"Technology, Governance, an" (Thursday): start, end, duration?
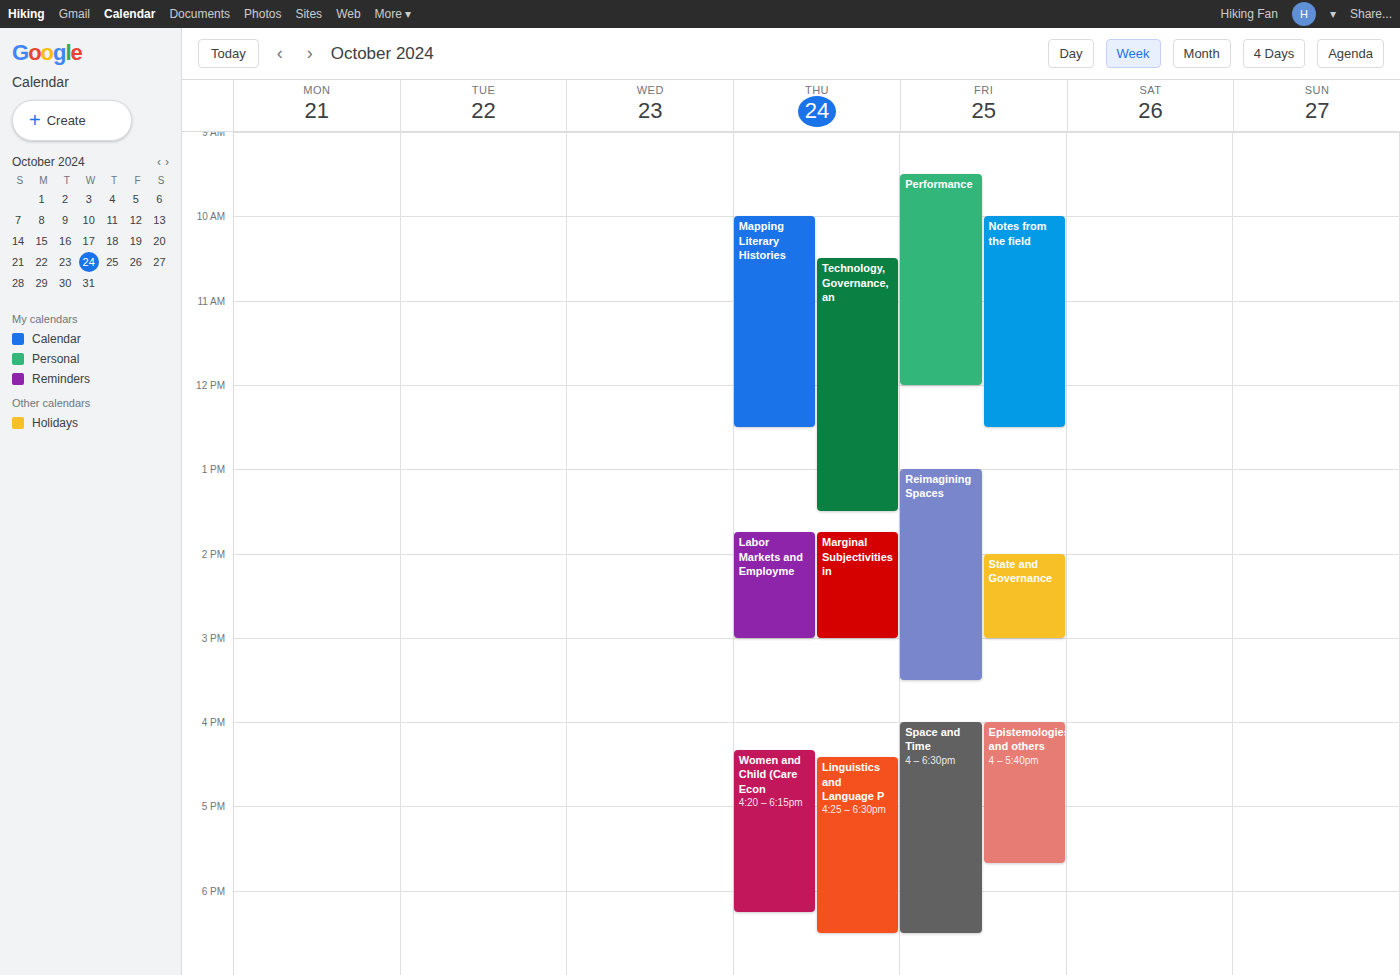
10:30 AM to 1:30 PM, 3 hours